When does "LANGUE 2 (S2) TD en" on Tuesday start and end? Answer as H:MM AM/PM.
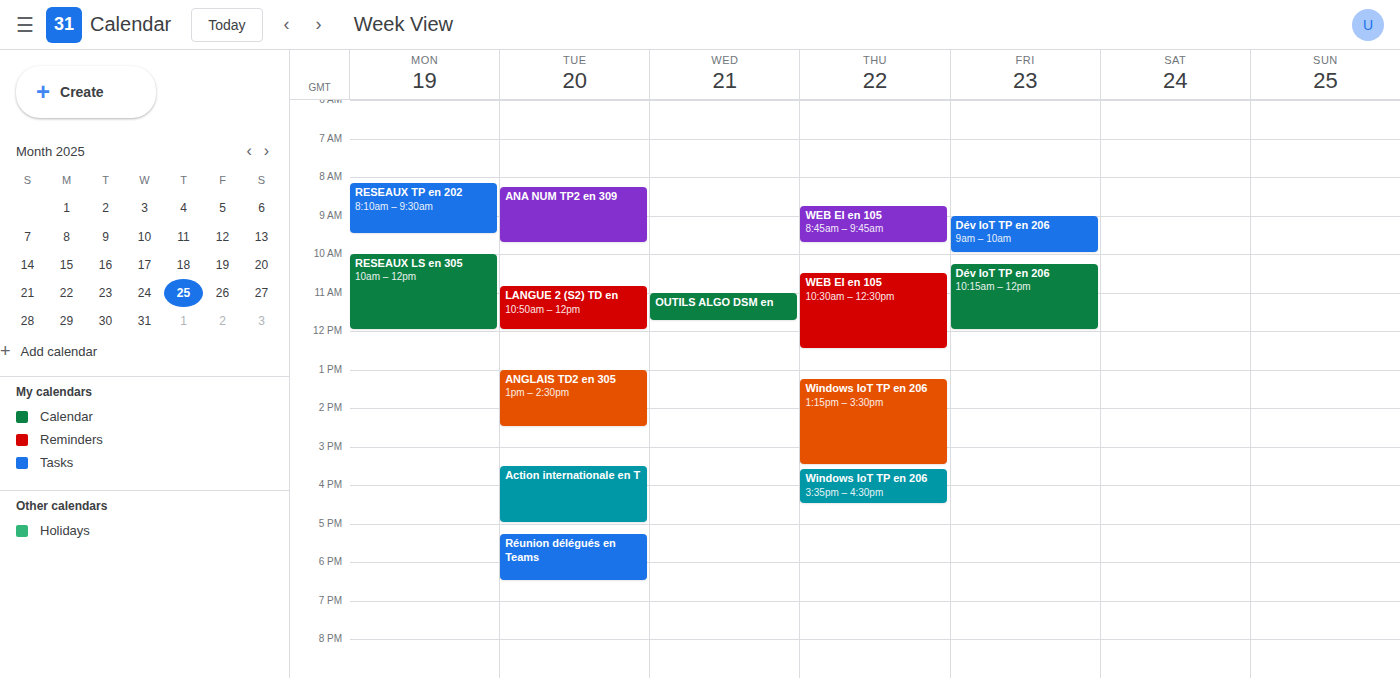
10:50 AM to 12:00 PM